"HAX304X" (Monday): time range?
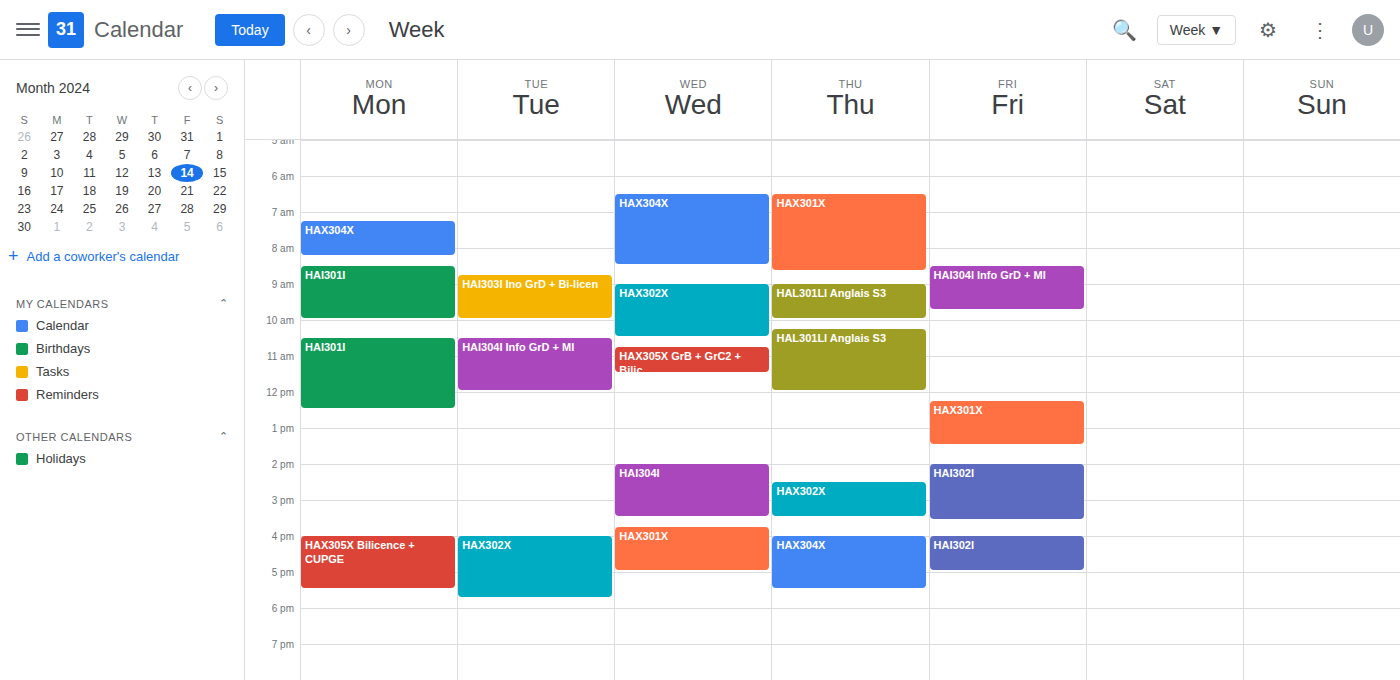
7:15 AM to 8:15 AM